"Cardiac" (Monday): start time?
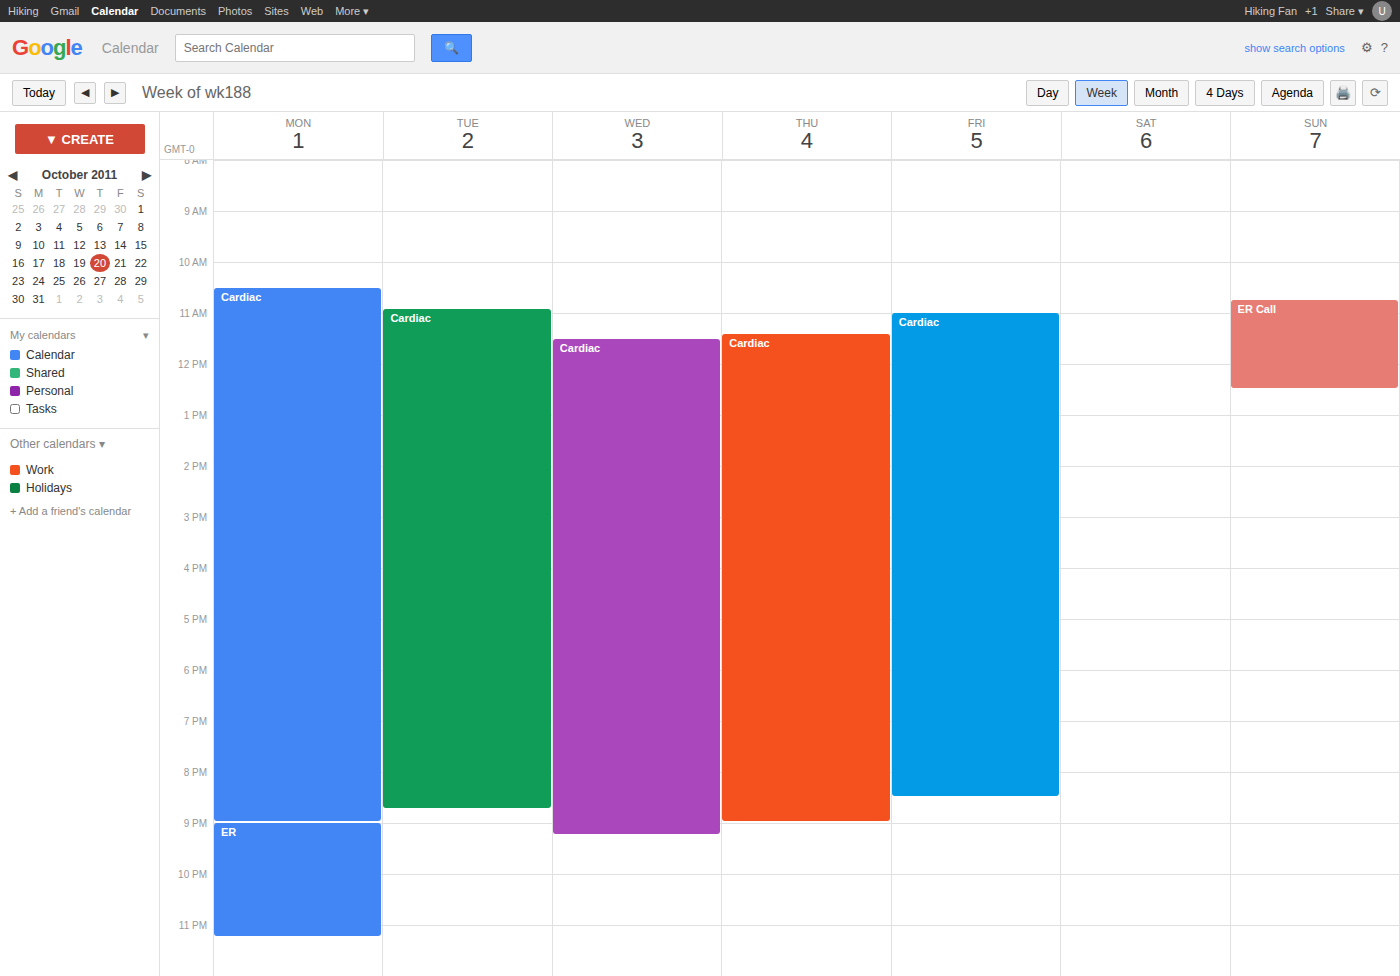
10:30 AM